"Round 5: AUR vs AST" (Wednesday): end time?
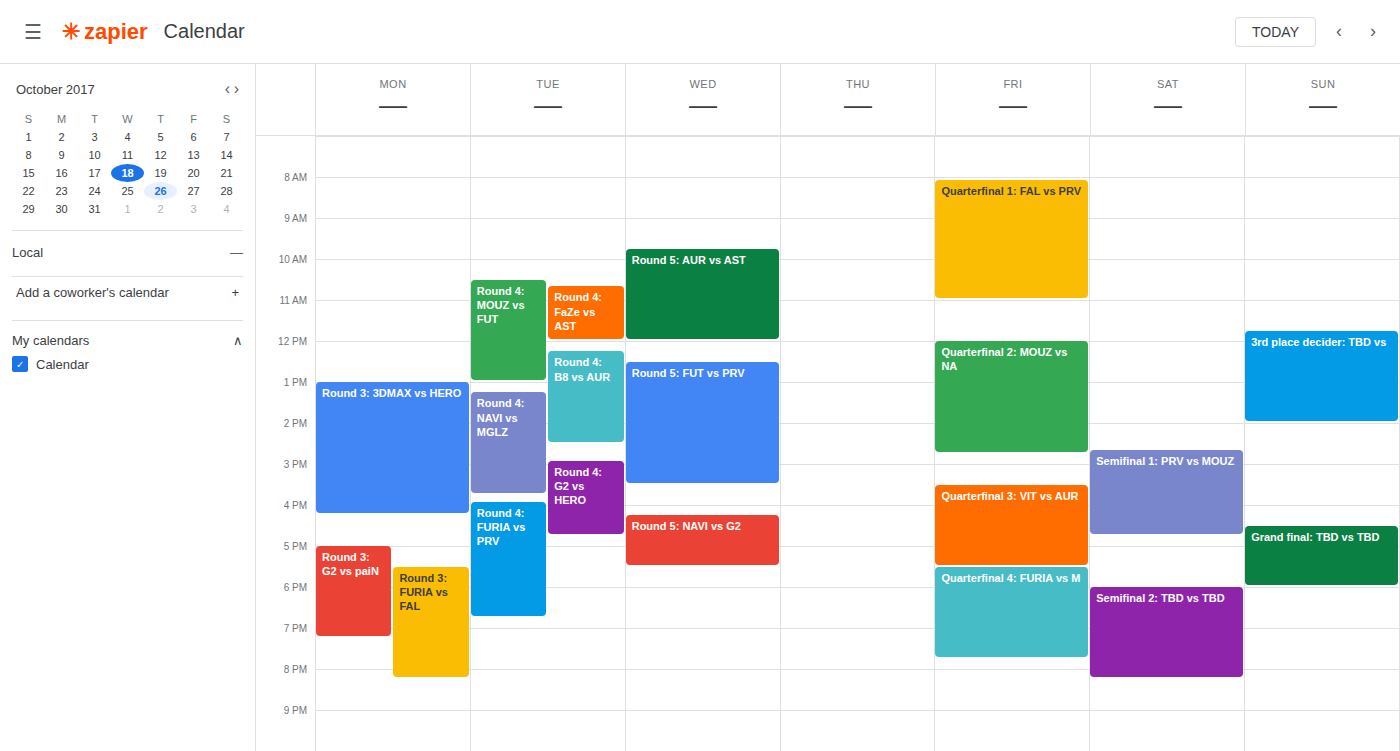
12:00 PM